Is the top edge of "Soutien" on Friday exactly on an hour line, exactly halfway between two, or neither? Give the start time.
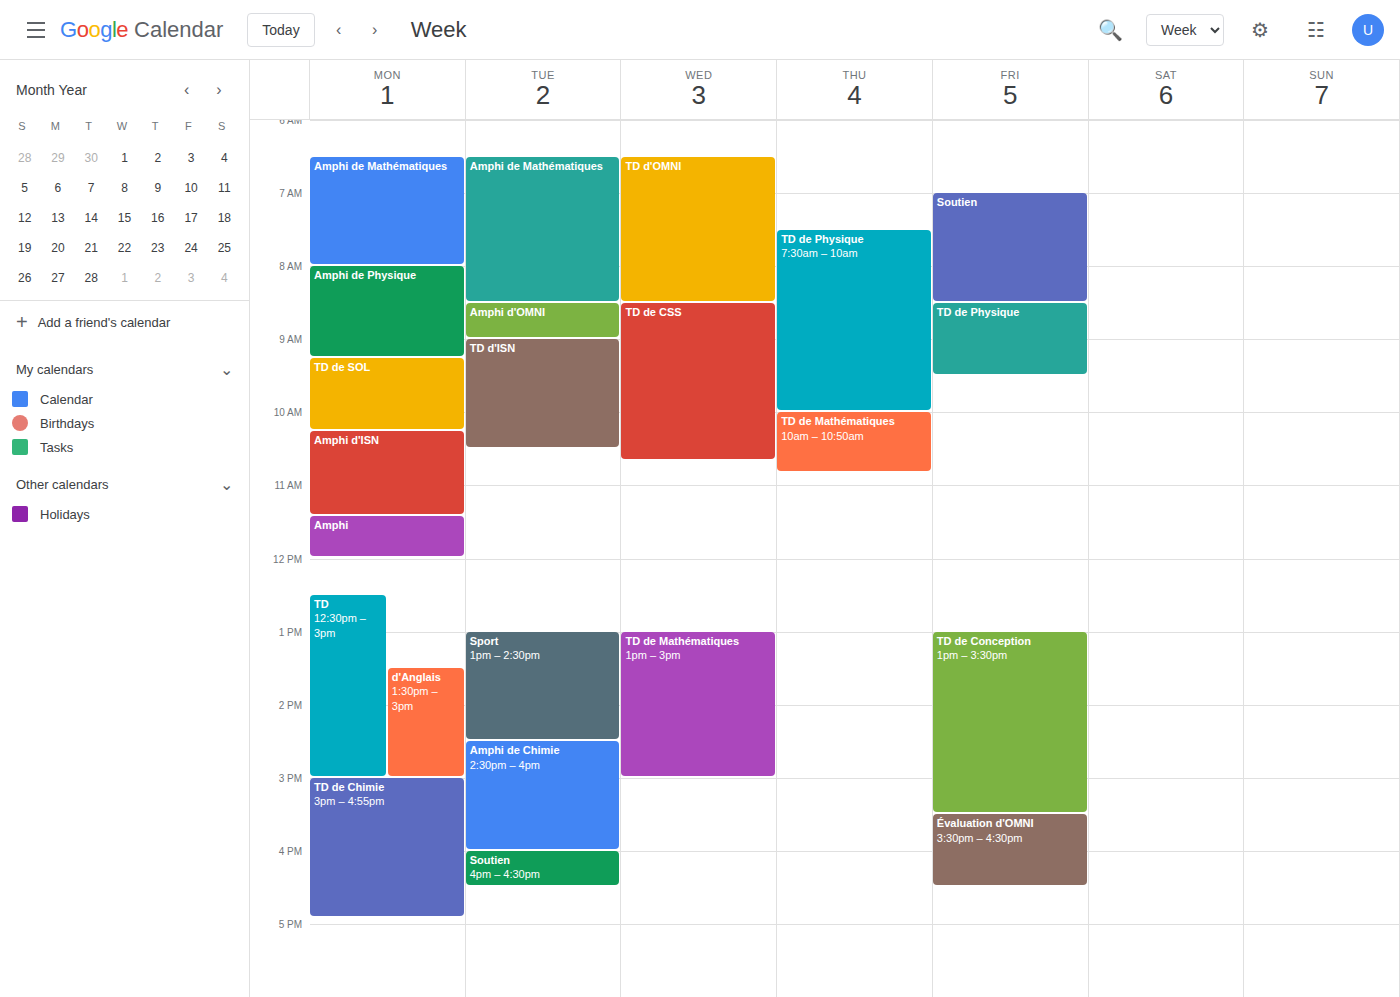
7:00 AM -- exactly on the 7 AM line.